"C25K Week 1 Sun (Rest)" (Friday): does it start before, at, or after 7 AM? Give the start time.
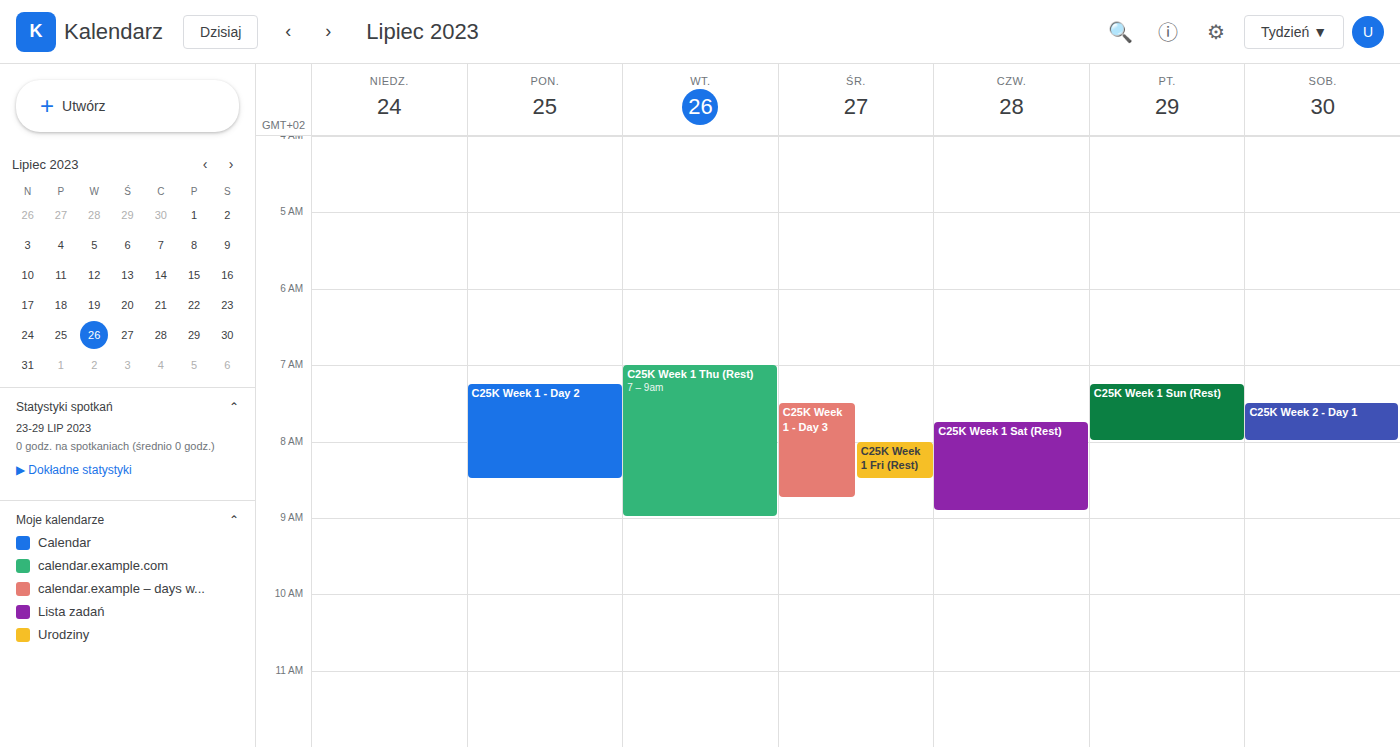
7:15 AM -- after 7 AM, 15 minutes below the 7 AM line.